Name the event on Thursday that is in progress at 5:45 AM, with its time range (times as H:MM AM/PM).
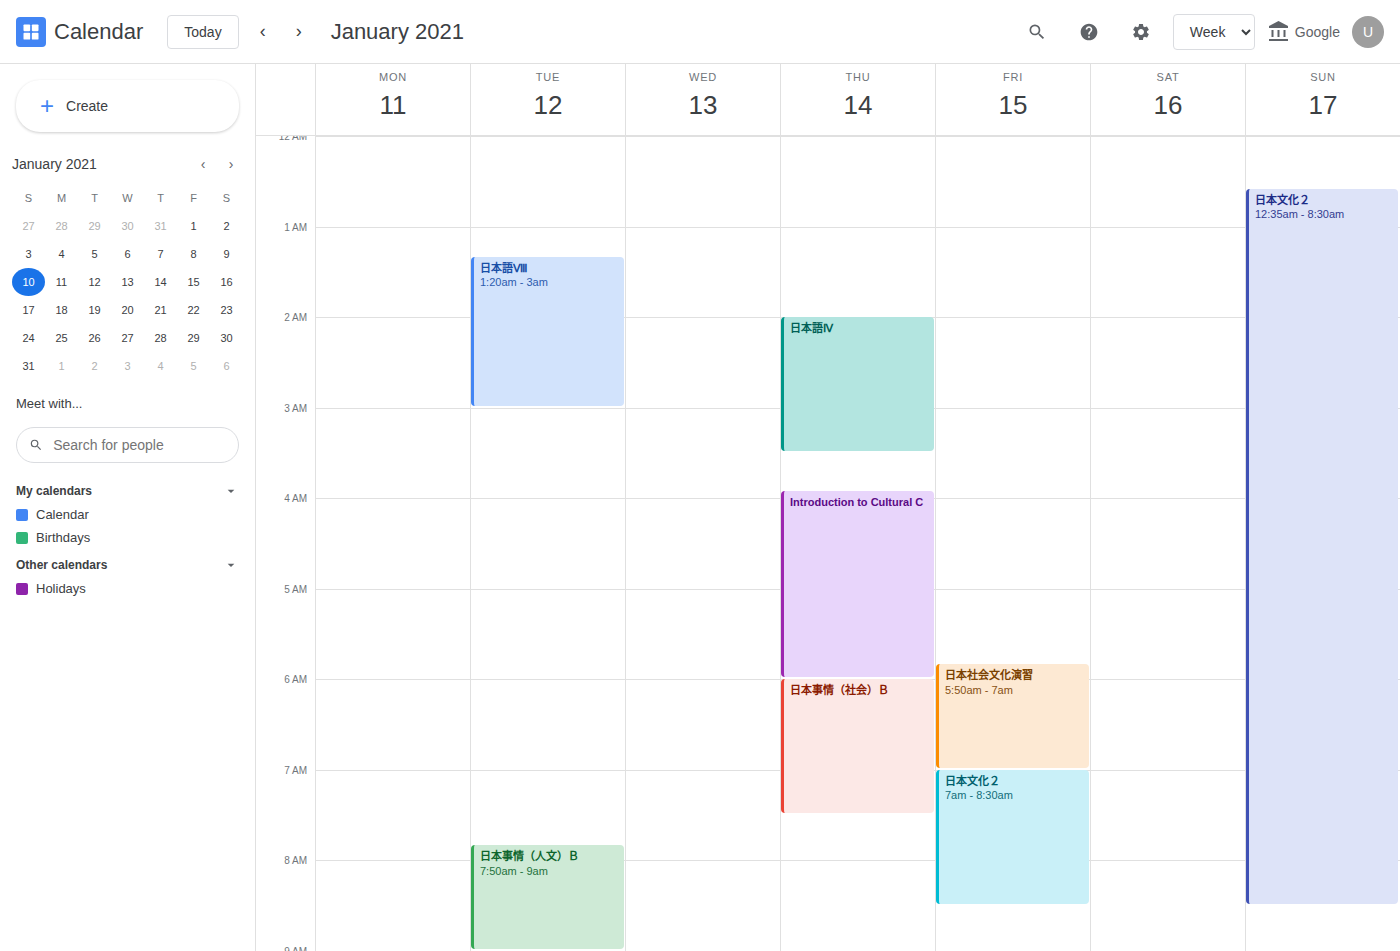
"Introduction to Cultural C", 3:55 AM to 6:00 AM